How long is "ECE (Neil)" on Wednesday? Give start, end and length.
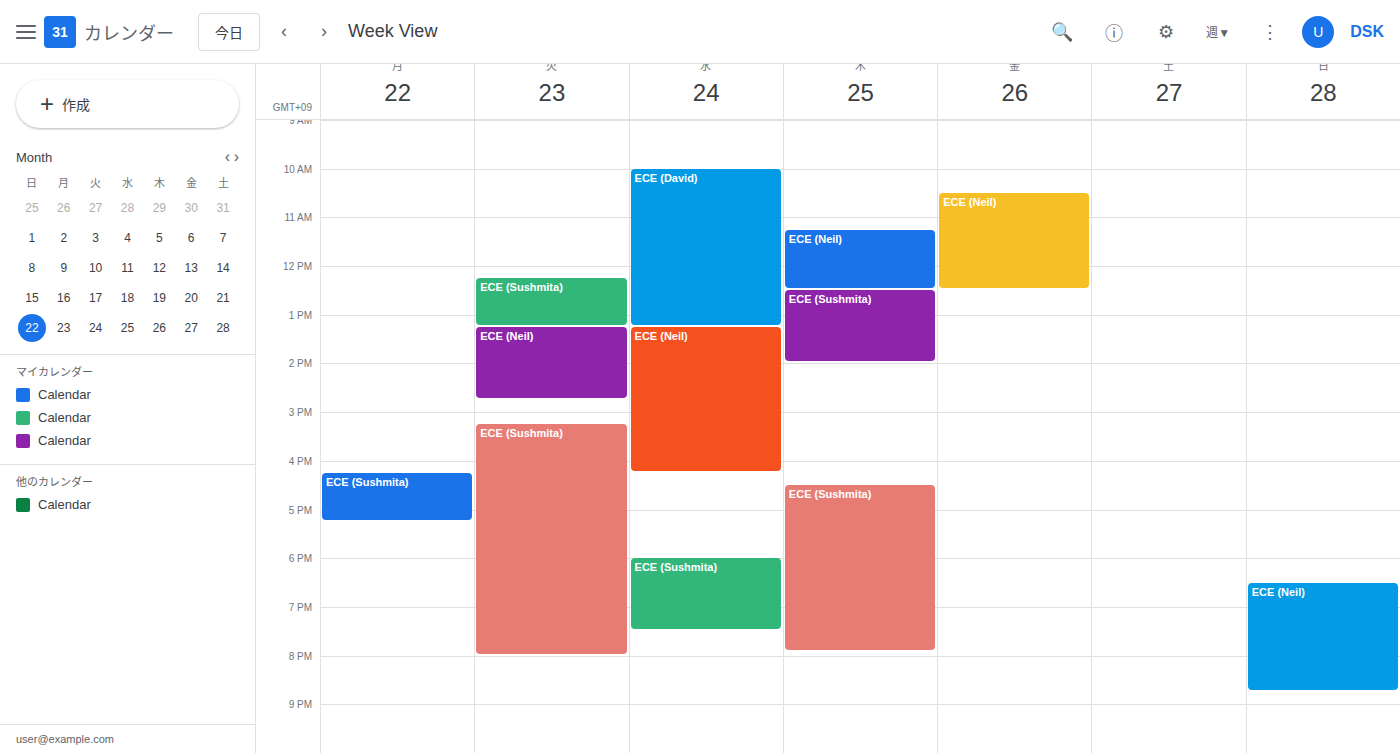
1:15 PM to 4:15 PM, 3 hours